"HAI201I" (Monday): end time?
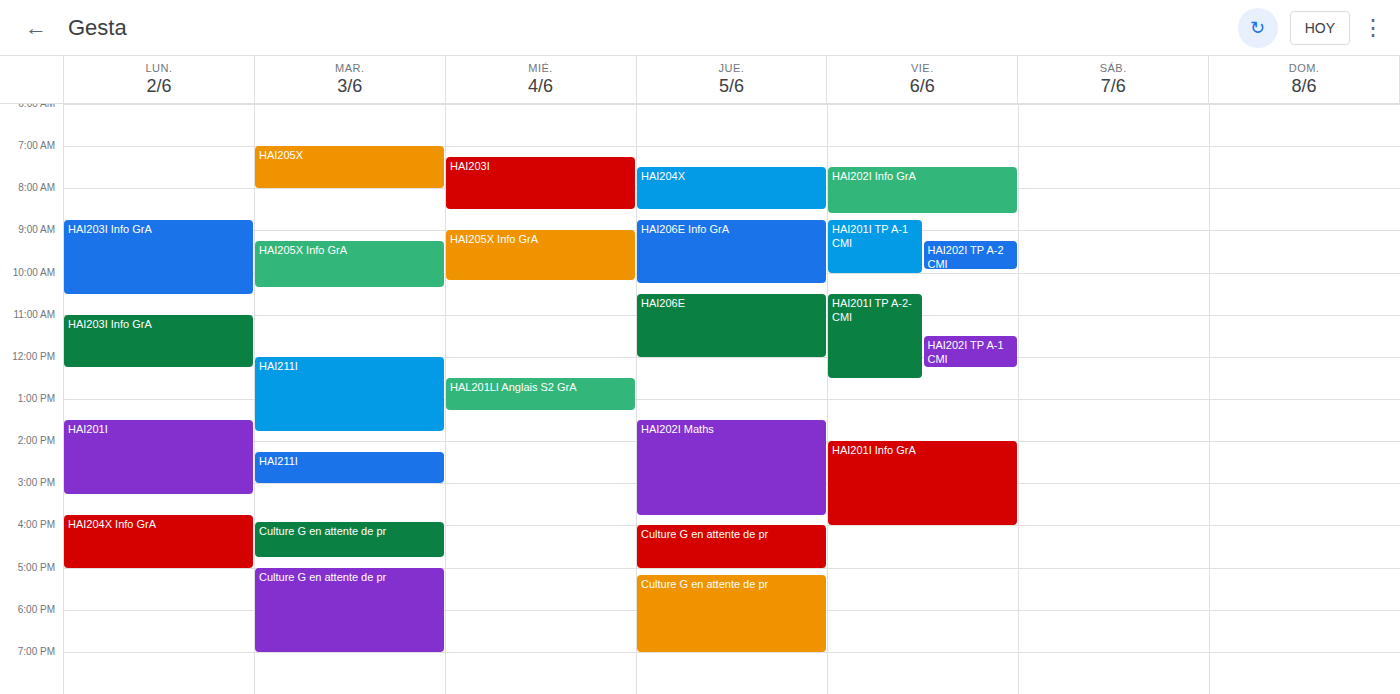
15:15